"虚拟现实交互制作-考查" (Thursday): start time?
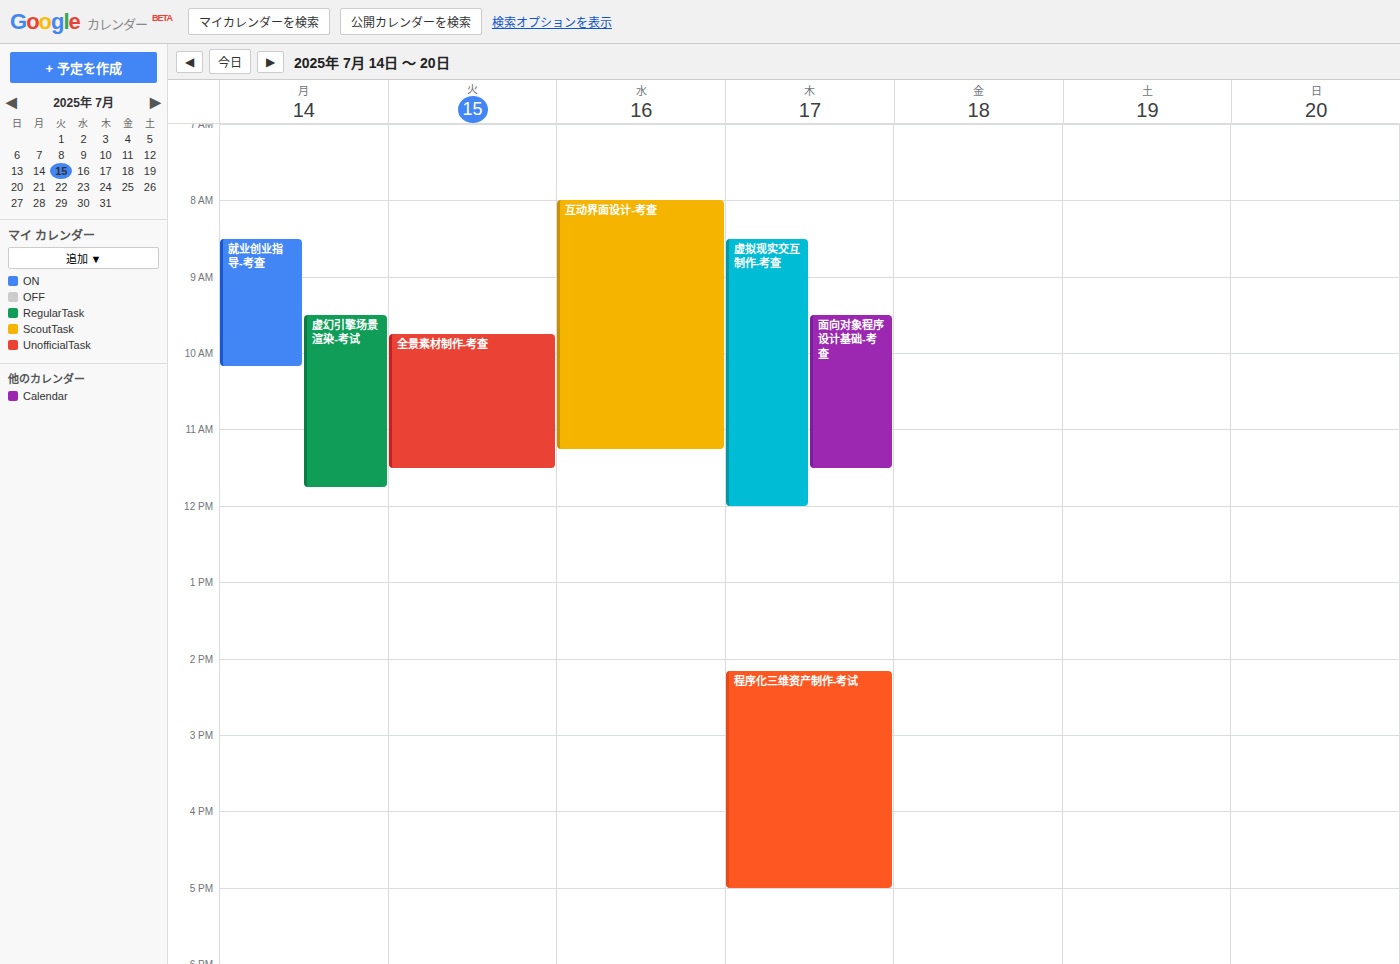
8:30 AM